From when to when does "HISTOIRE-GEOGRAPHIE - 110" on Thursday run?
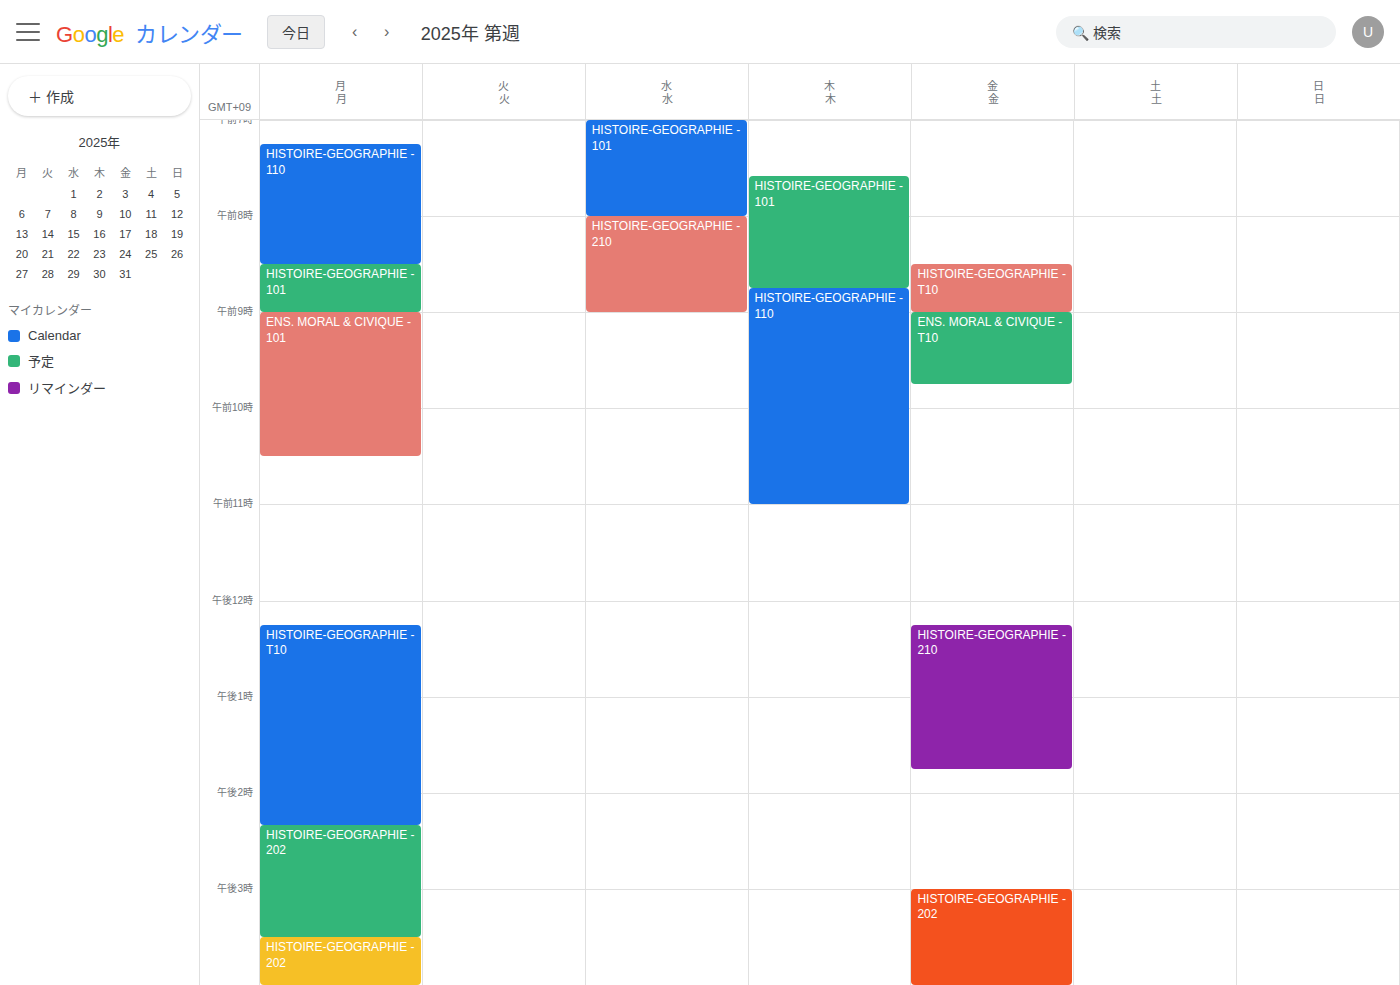
8:45 AM to 11:00 AM